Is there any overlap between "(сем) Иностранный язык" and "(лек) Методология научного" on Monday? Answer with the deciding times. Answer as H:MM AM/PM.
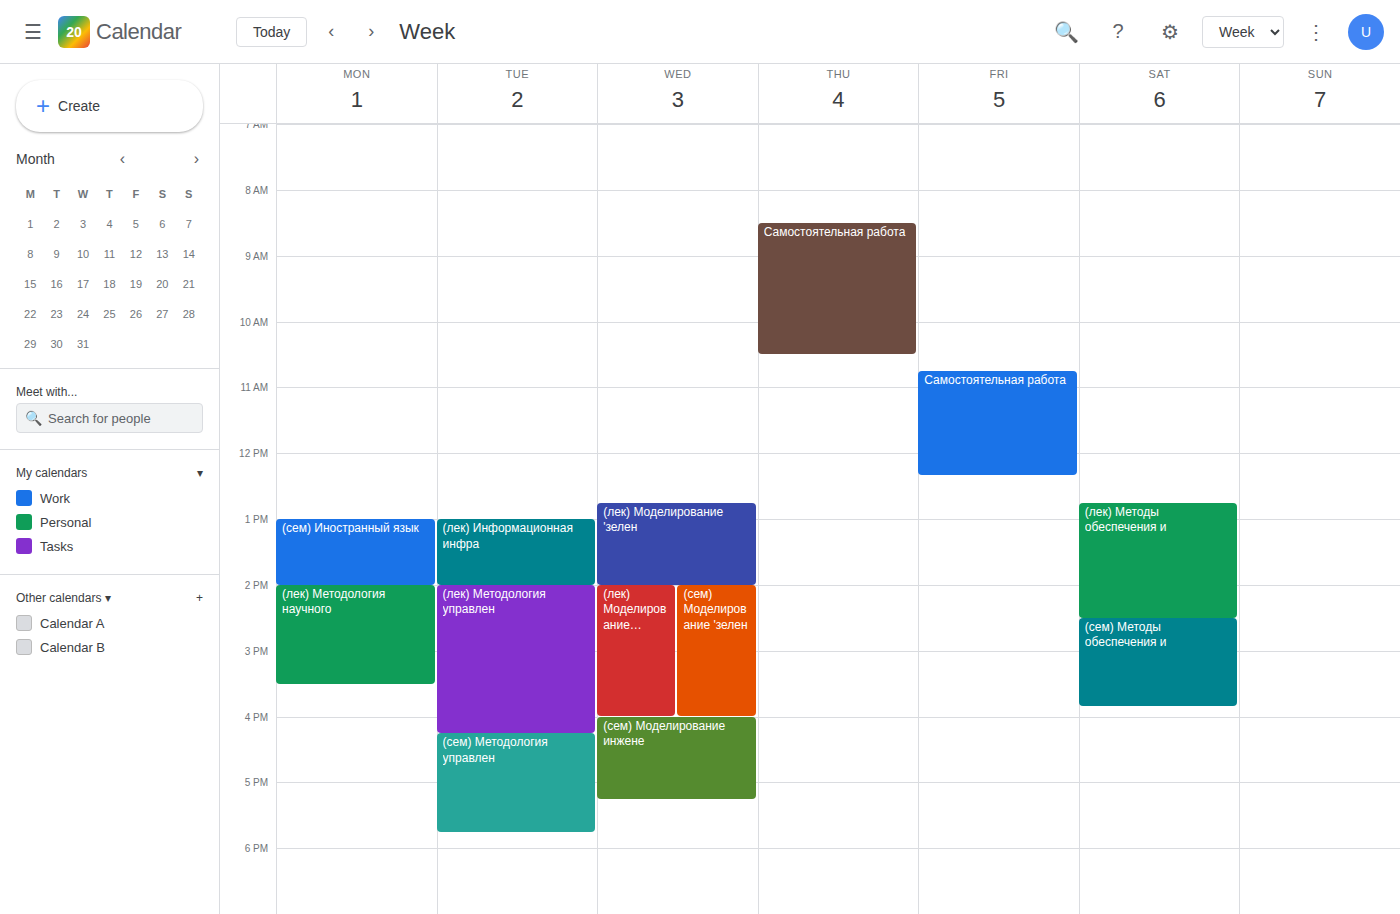
"(сем) Иностранный язык" ends at 2:00 PM, exactly when "(лек) Методология научного" starts -- they touch but do not overlap.